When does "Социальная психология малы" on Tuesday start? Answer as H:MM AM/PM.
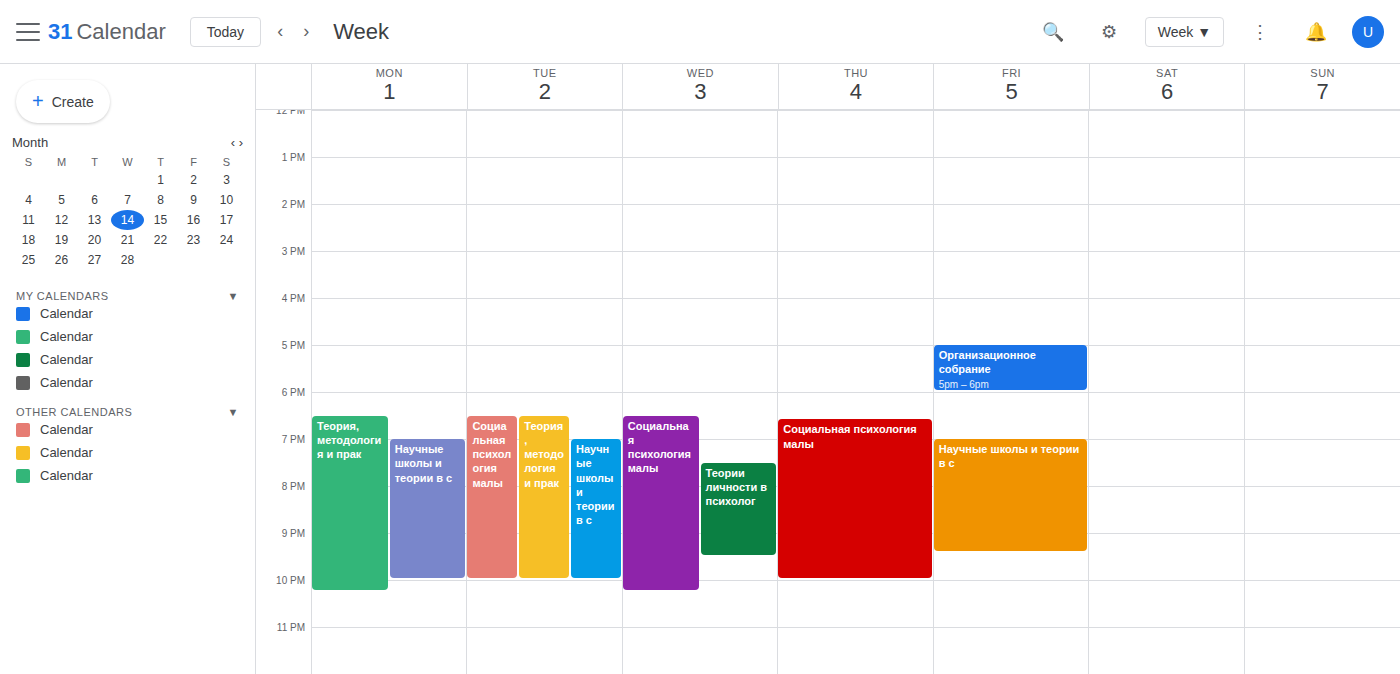
6:30 PM